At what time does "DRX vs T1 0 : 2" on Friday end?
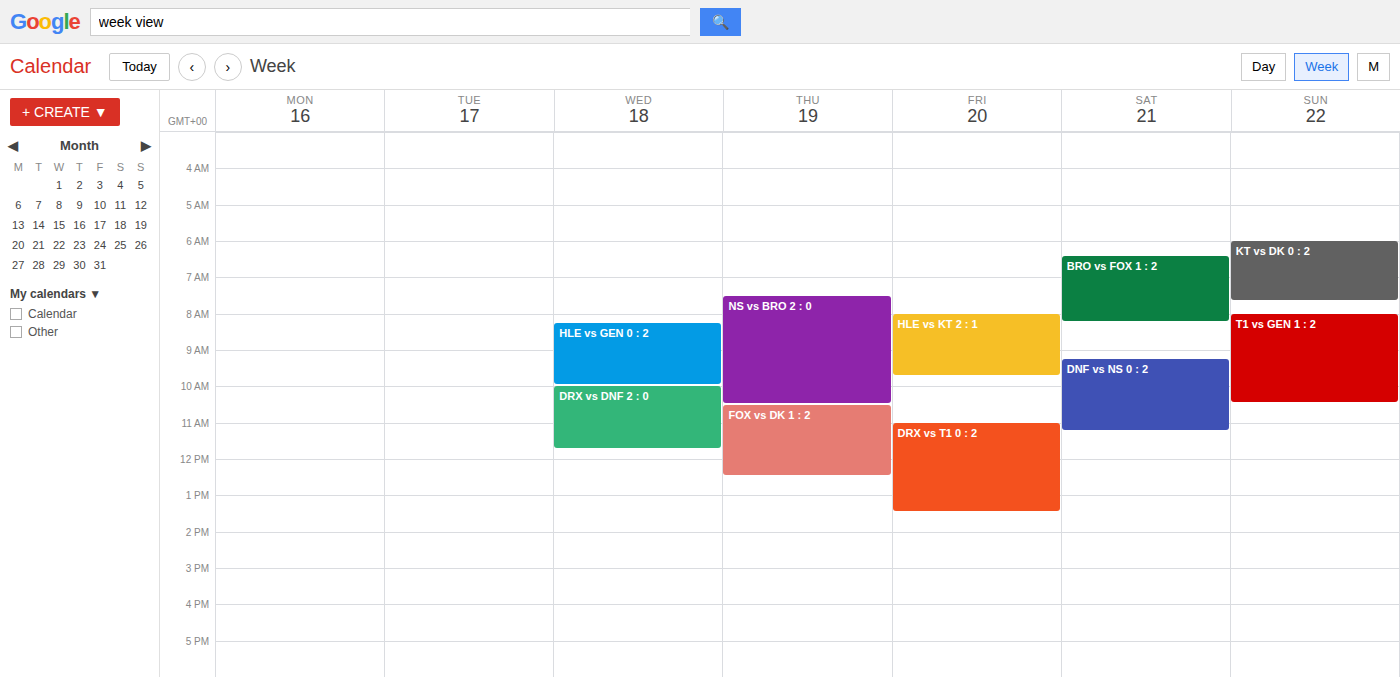
1:30 PM